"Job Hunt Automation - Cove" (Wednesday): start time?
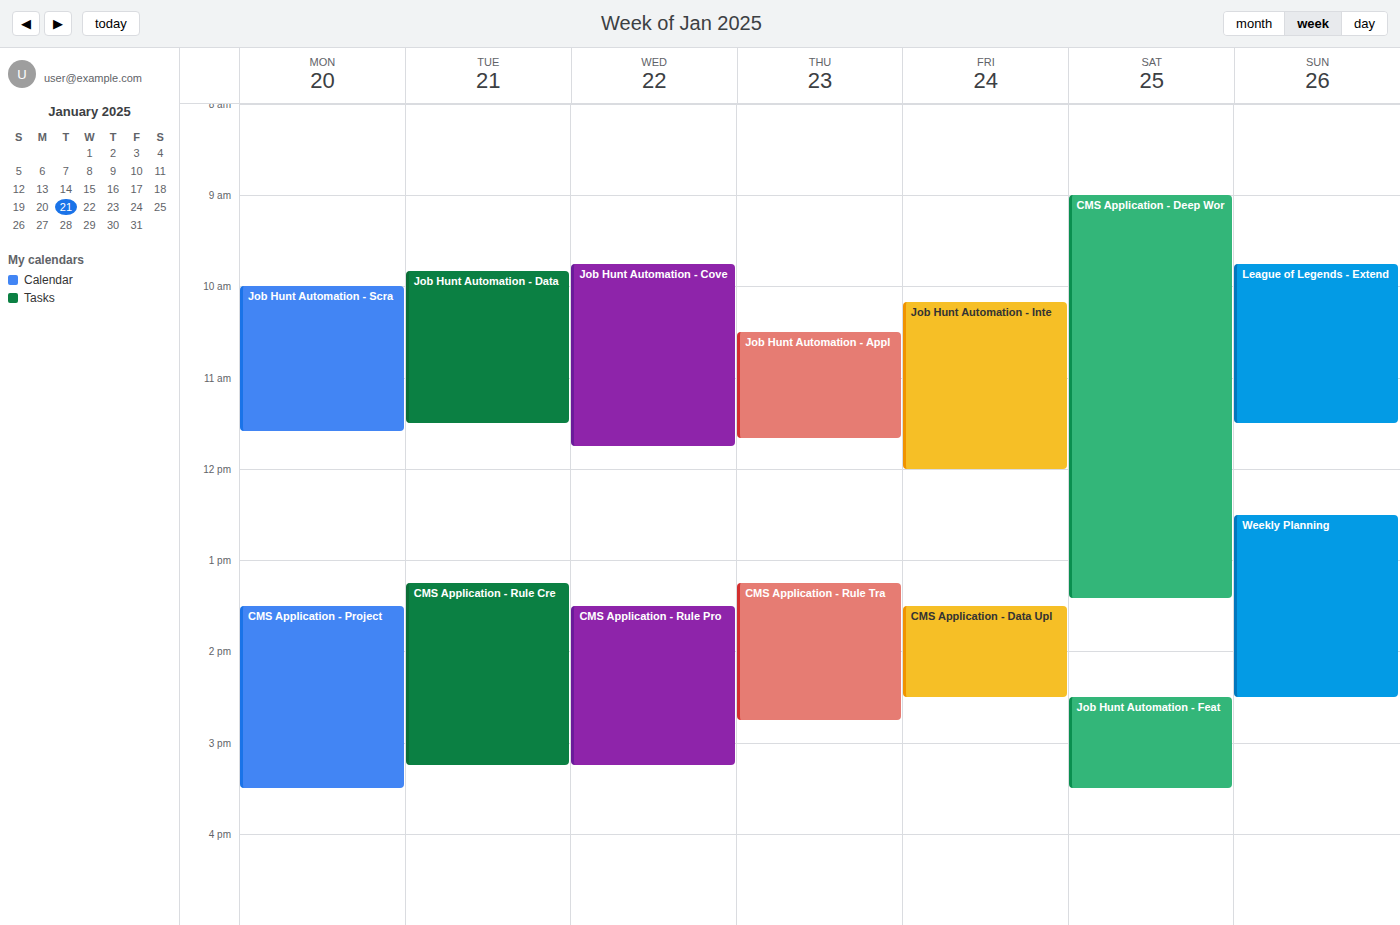
9:45 AM